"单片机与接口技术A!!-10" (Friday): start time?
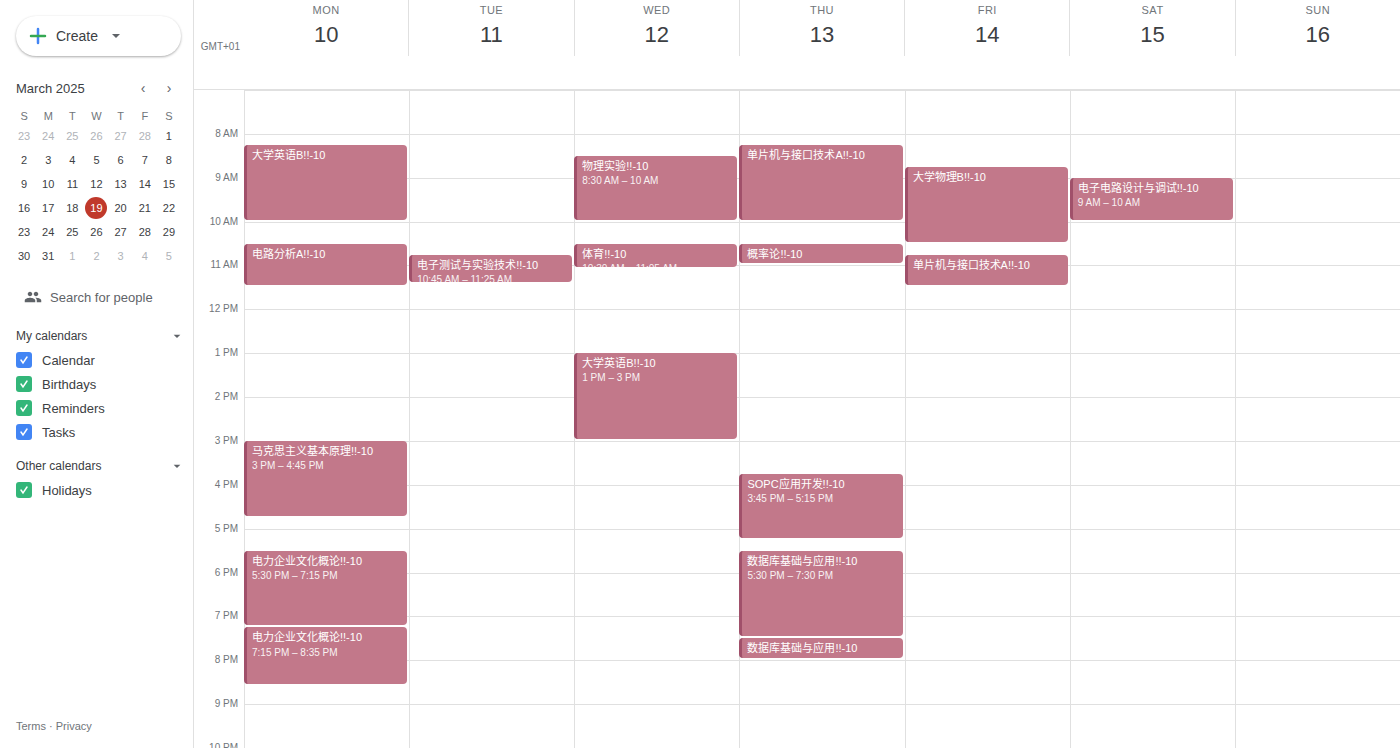
10:45 AM